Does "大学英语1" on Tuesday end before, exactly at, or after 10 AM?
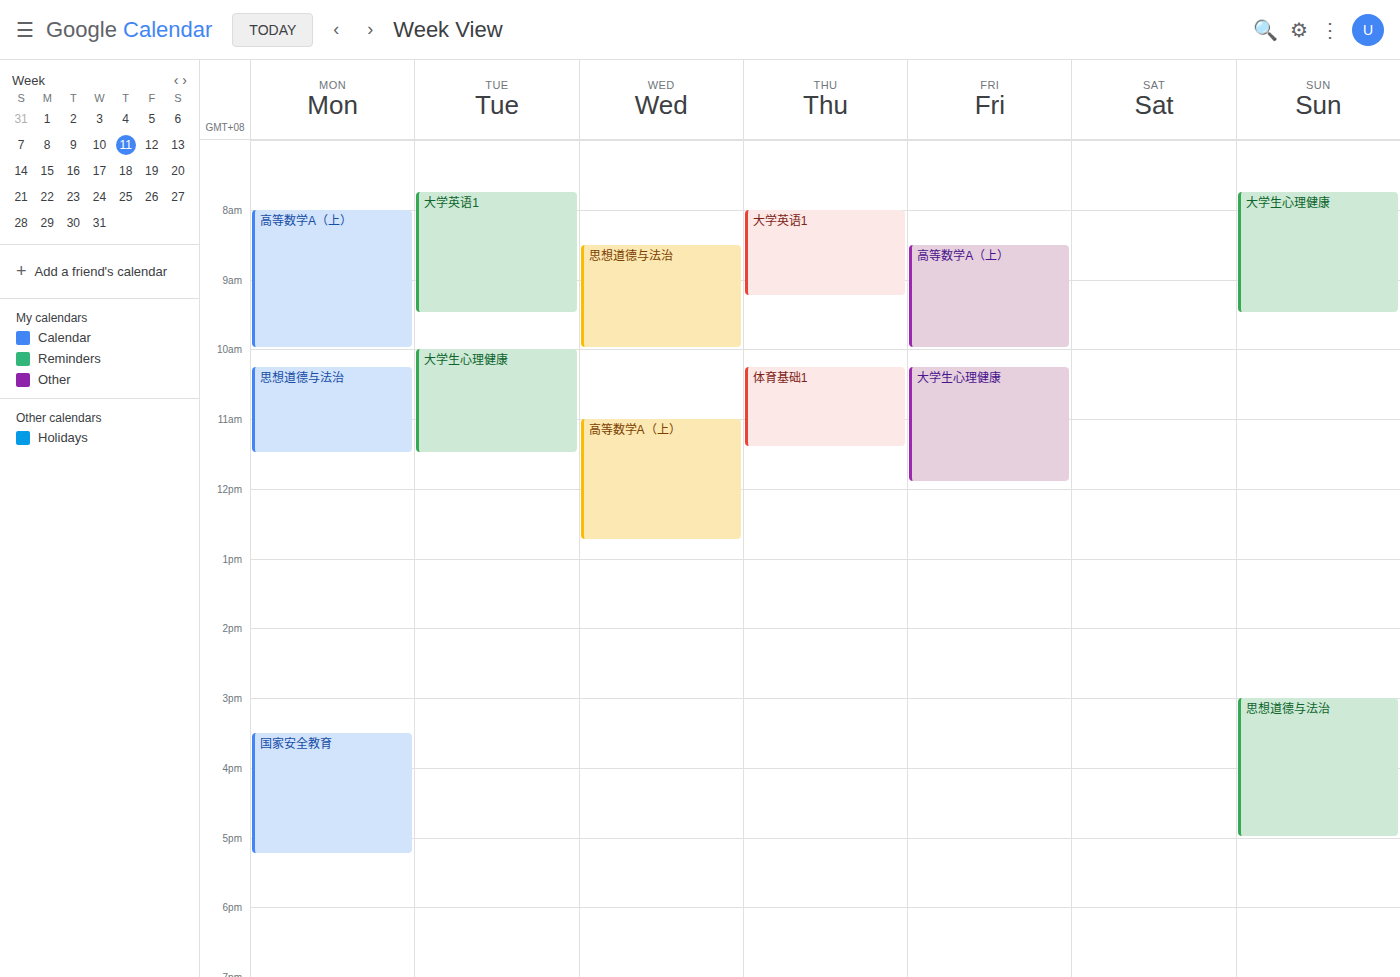
9:30 AM -- before 10 AM, 30 minutes above the 10 AM line.